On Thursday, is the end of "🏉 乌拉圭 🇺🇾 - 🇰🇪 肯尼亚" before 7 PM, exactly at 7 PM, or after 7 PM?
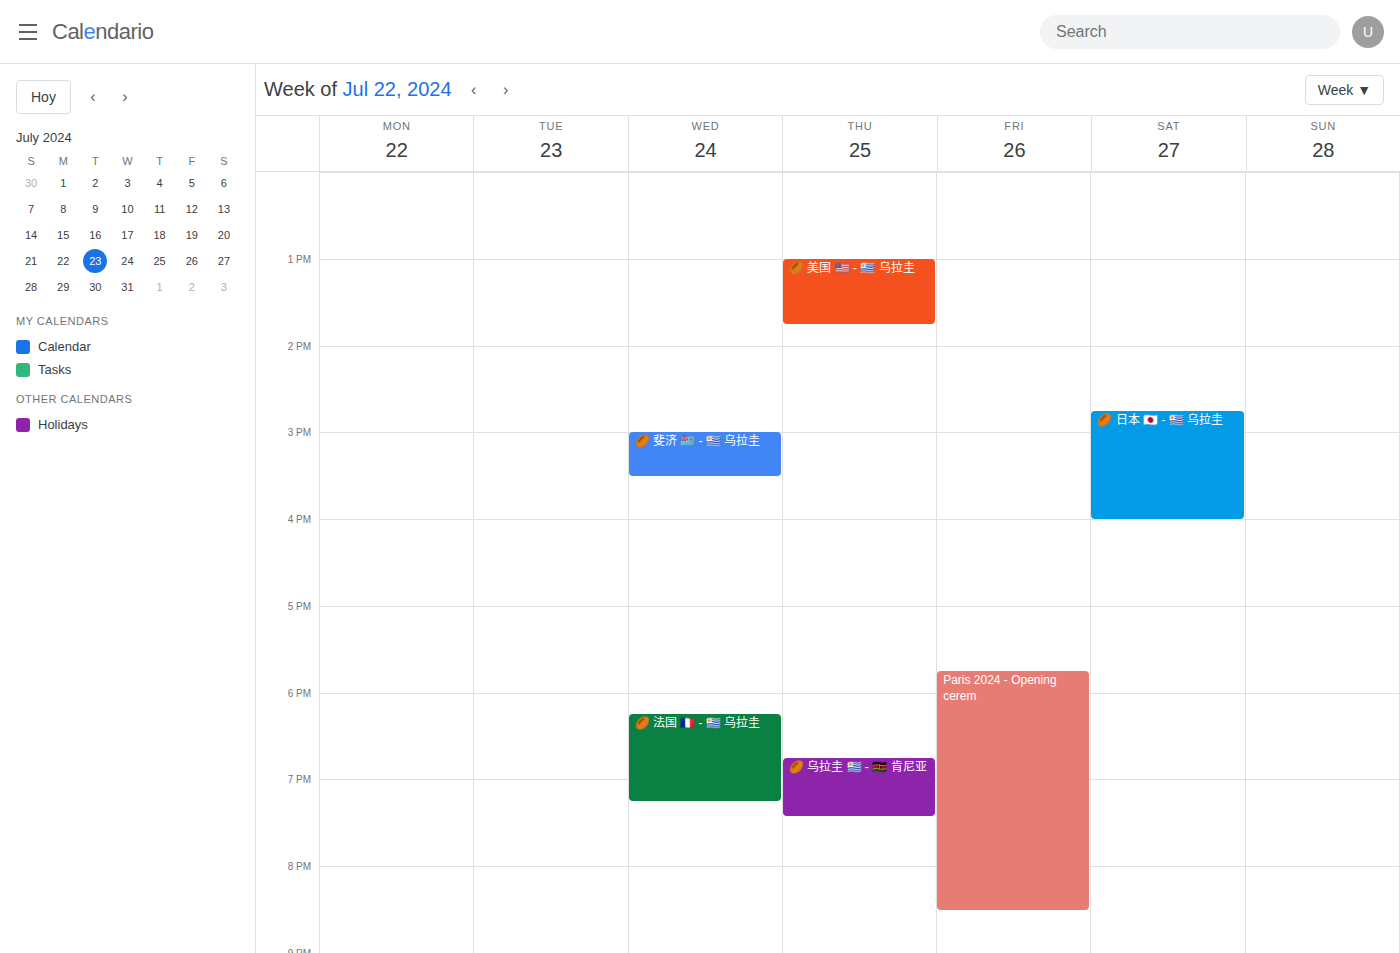
7:25 PM -- after 7 PM, 25 minutes below the 7 PM line.